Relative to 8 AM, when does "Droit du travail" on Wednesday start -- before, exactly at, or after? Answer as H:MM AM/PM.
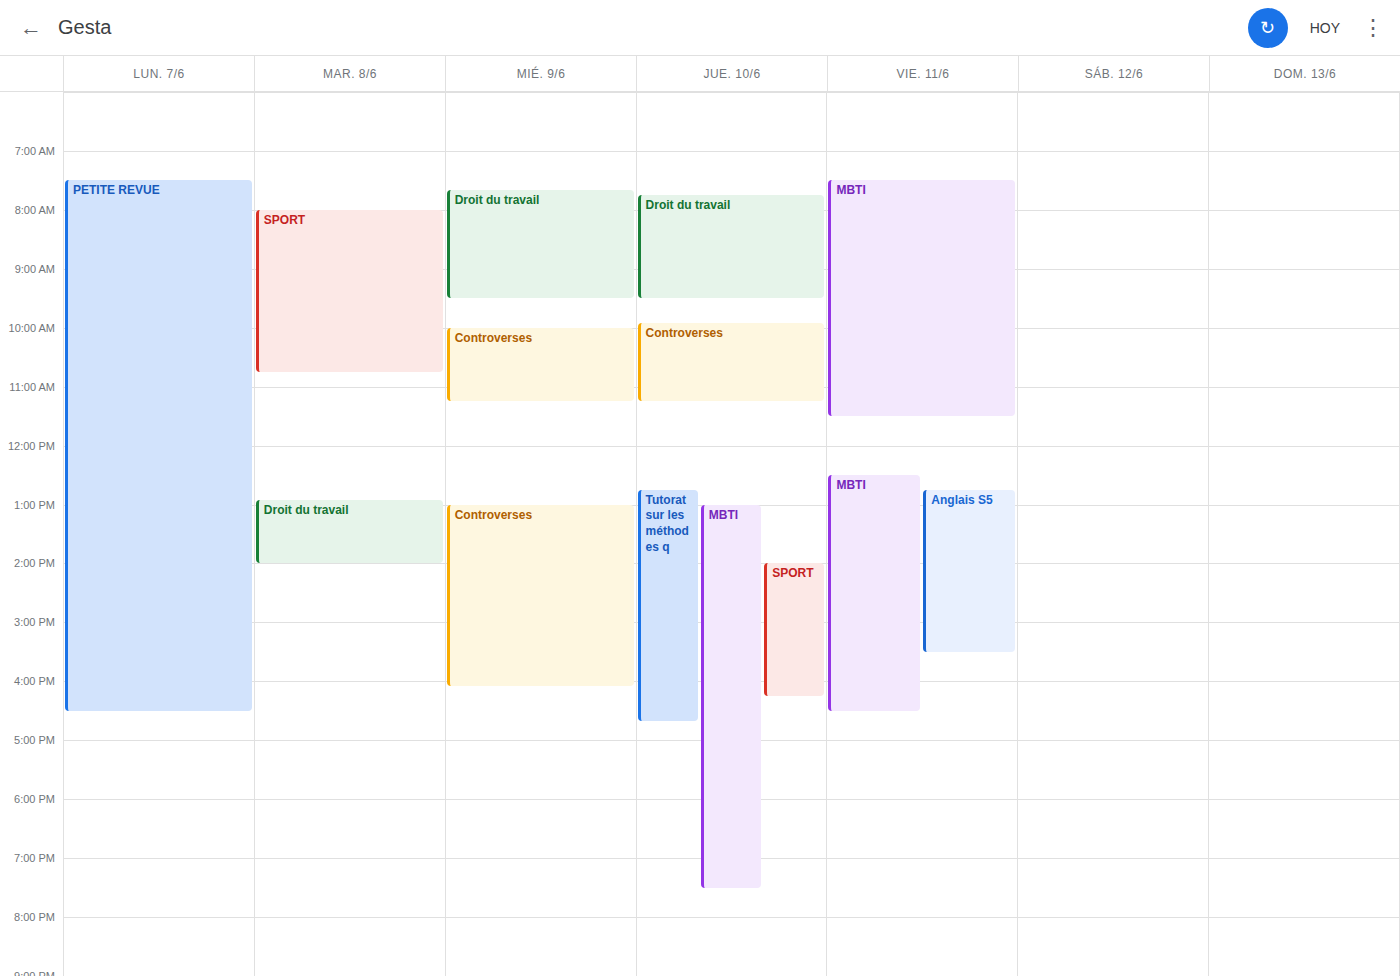
7:40 AM -- before 8 AM, 20 minutes above the 8 AM line.